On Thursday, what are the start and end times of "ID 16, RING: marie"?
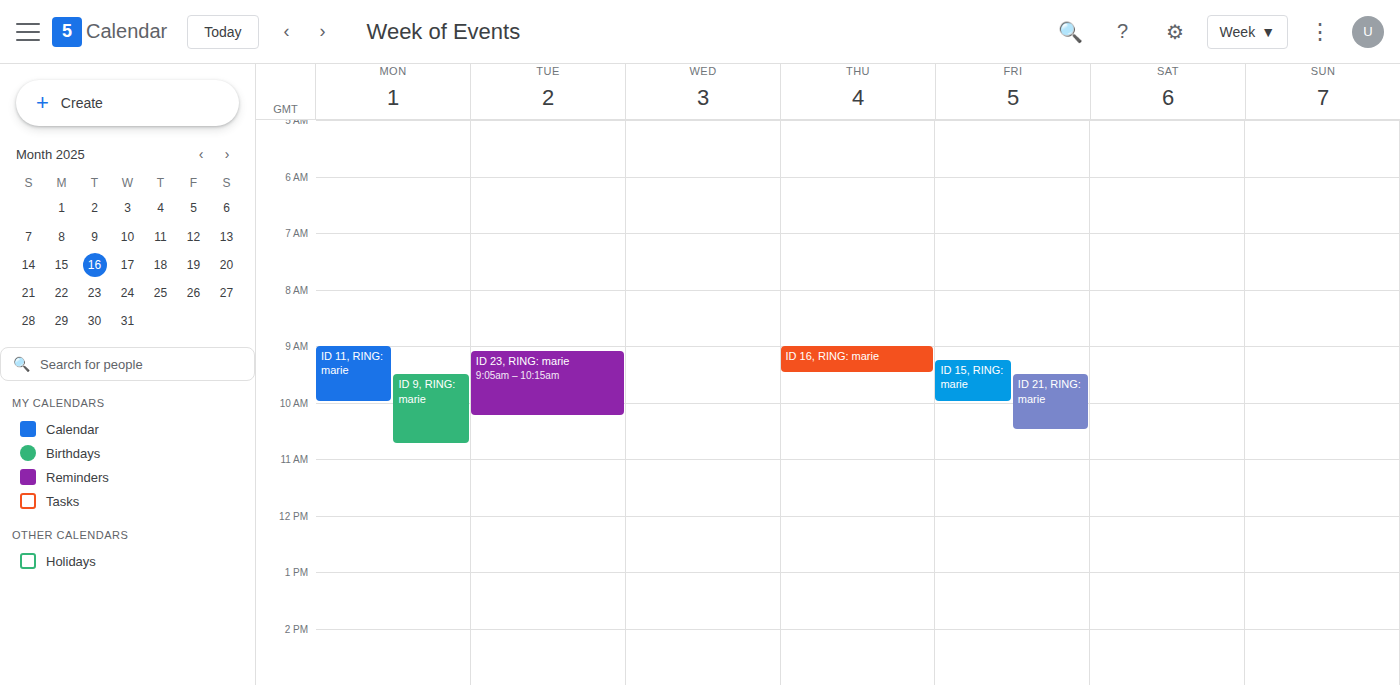
9:00 AM to 9:30 AM